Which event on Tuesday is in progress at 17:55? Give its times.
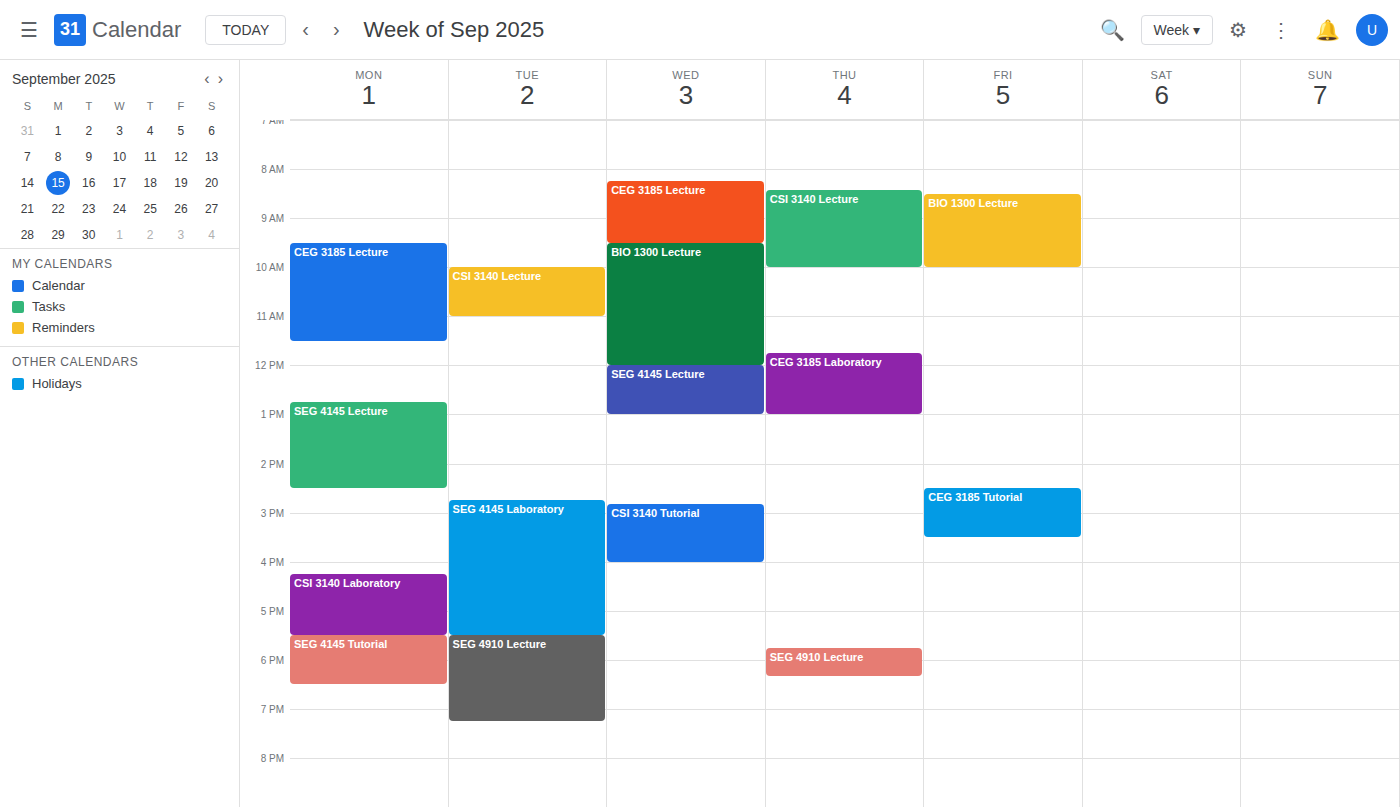
"SEG 4910 Lecture", 17:30 to 19:15